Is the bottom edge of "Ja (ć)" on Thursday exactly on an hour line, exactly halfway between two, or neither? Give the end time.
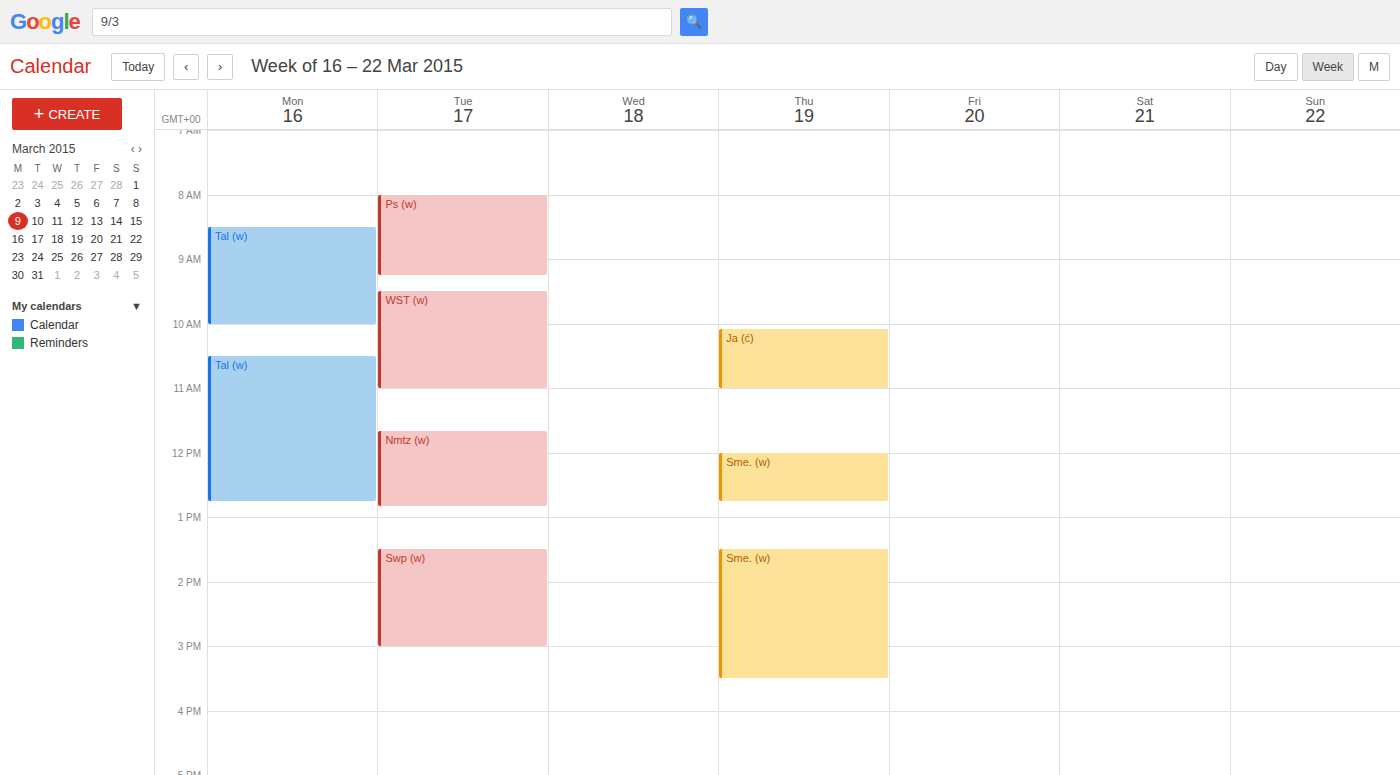
11:00 AM -- exactly on the 11 AM line.